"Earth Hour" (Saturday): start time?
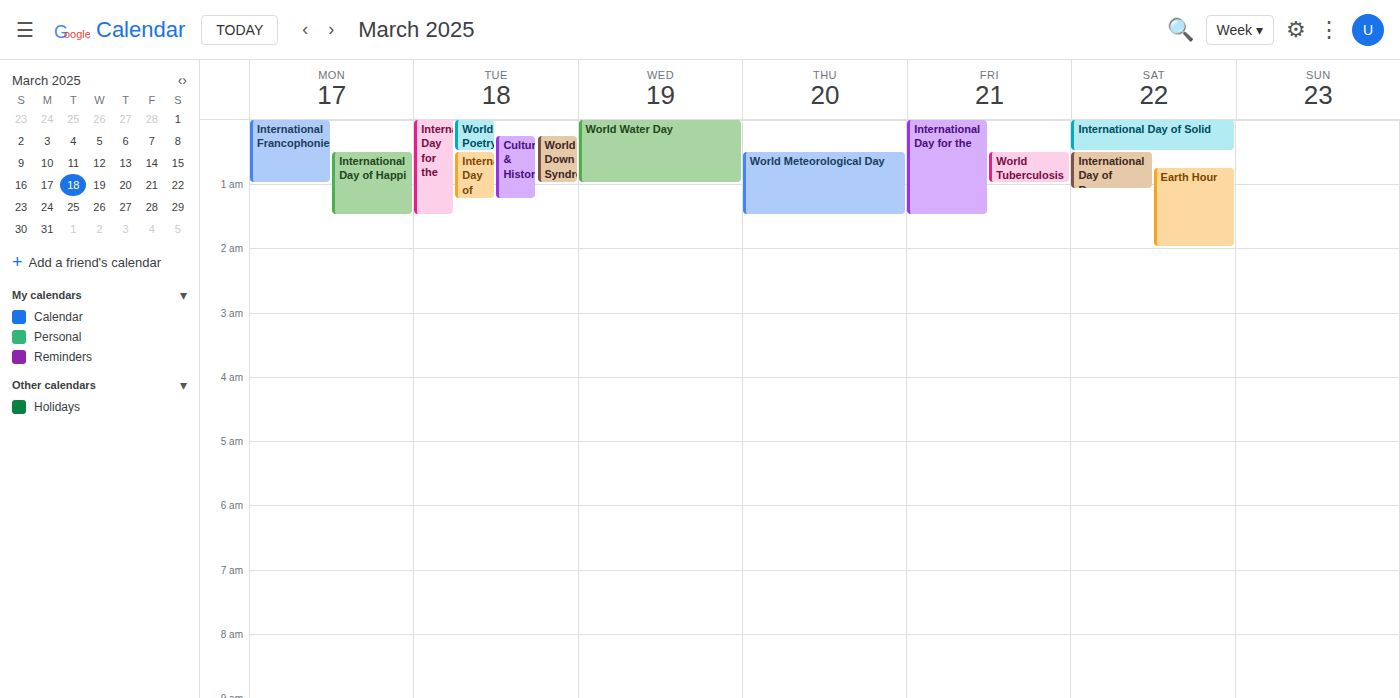
12:45 AM